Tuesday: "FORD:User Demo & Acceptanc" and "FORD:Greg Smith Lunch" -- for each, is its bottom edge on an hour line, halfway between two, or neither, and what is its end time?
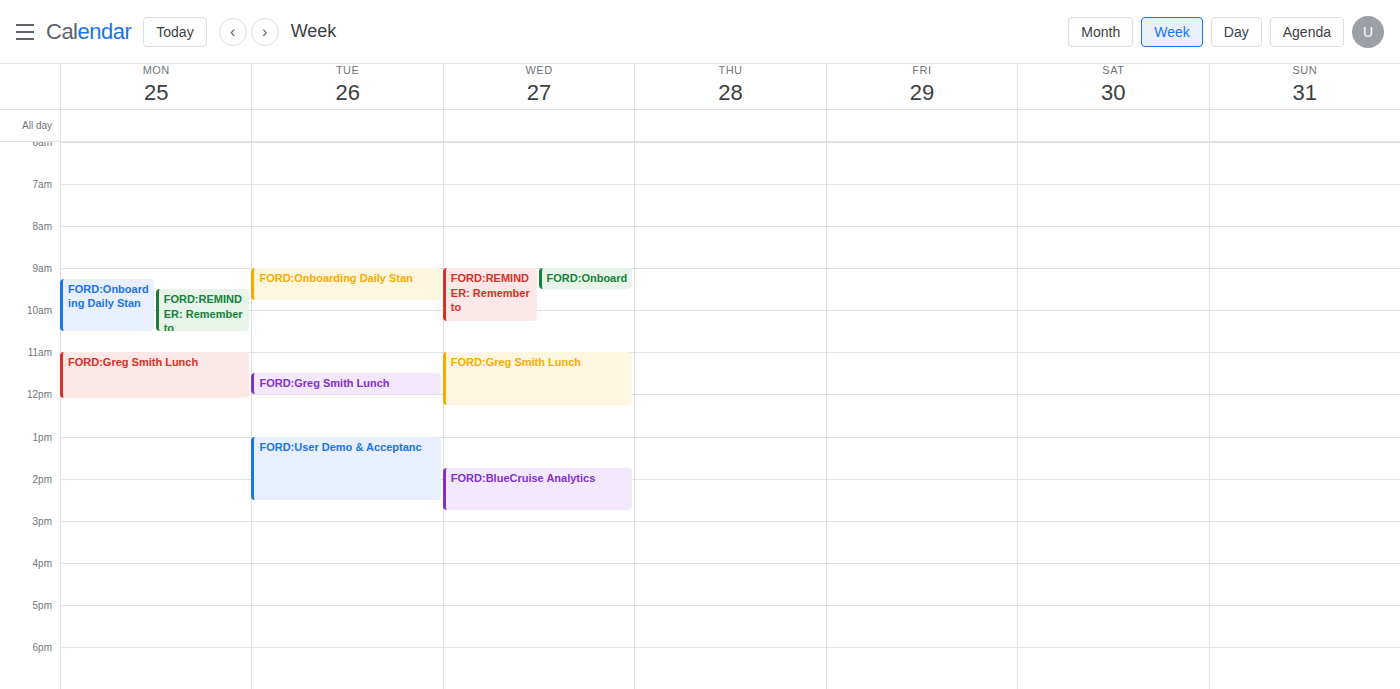
"FORD:User Demo & Acceptanc": 2:30 PM, halfway between the 2 PM and 3 PM lines. "FORD:Greg Smith Lunch": 12:00 PM, exactly on the 12 PM line.